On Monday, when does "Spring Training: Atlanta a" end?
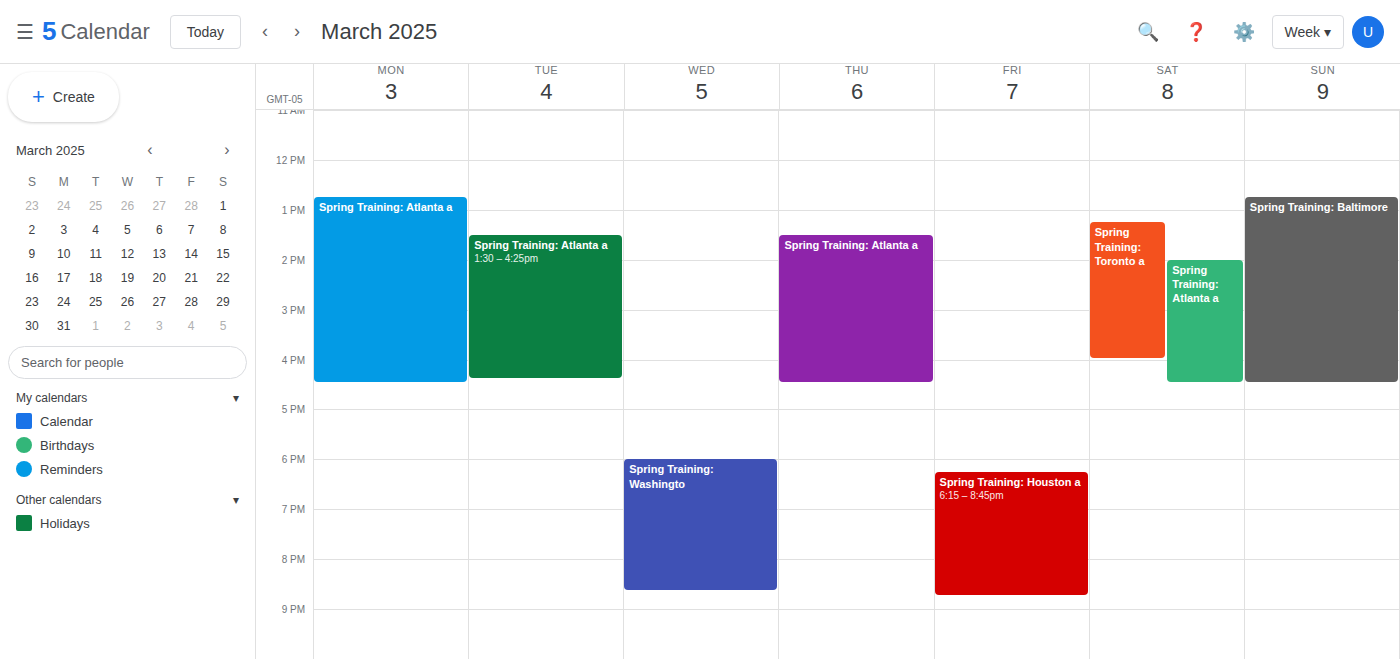
4:30 PM